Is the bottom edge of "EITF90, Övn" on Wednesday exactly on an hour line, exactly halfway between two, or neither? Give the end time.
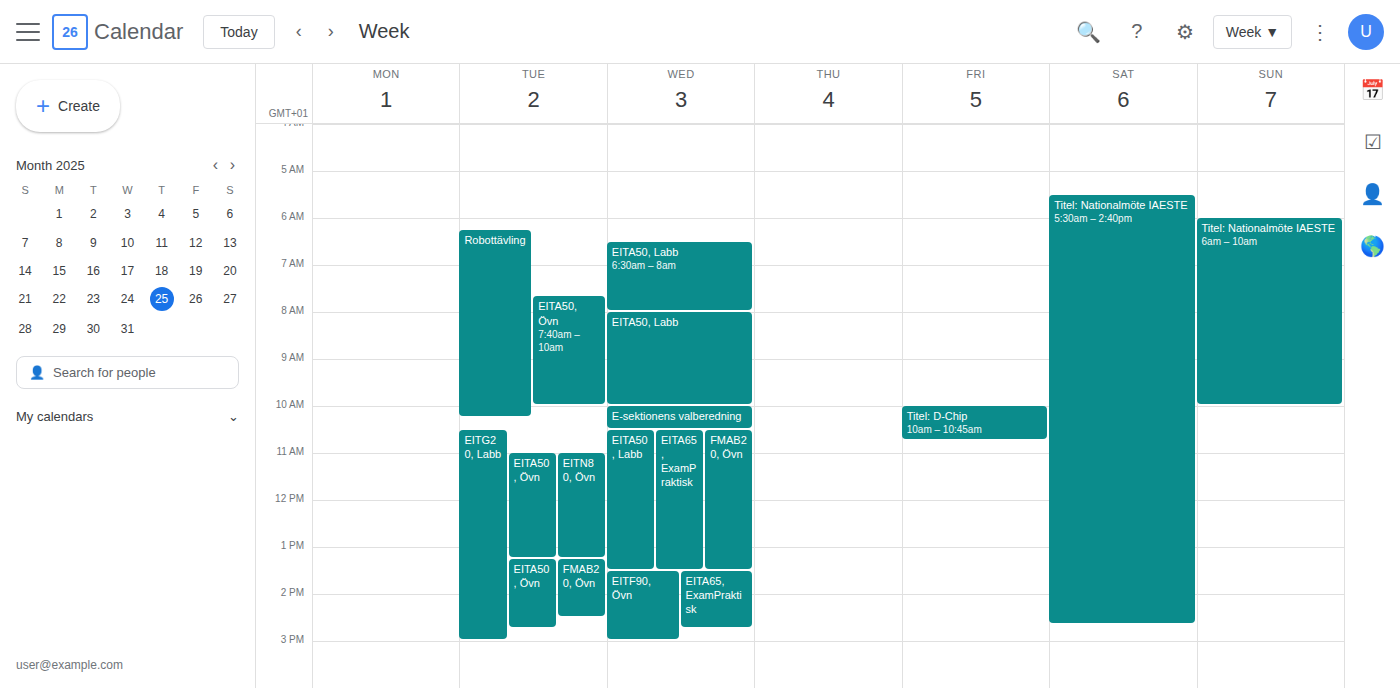
3:00 PM -- exactly on the 3 PM line.